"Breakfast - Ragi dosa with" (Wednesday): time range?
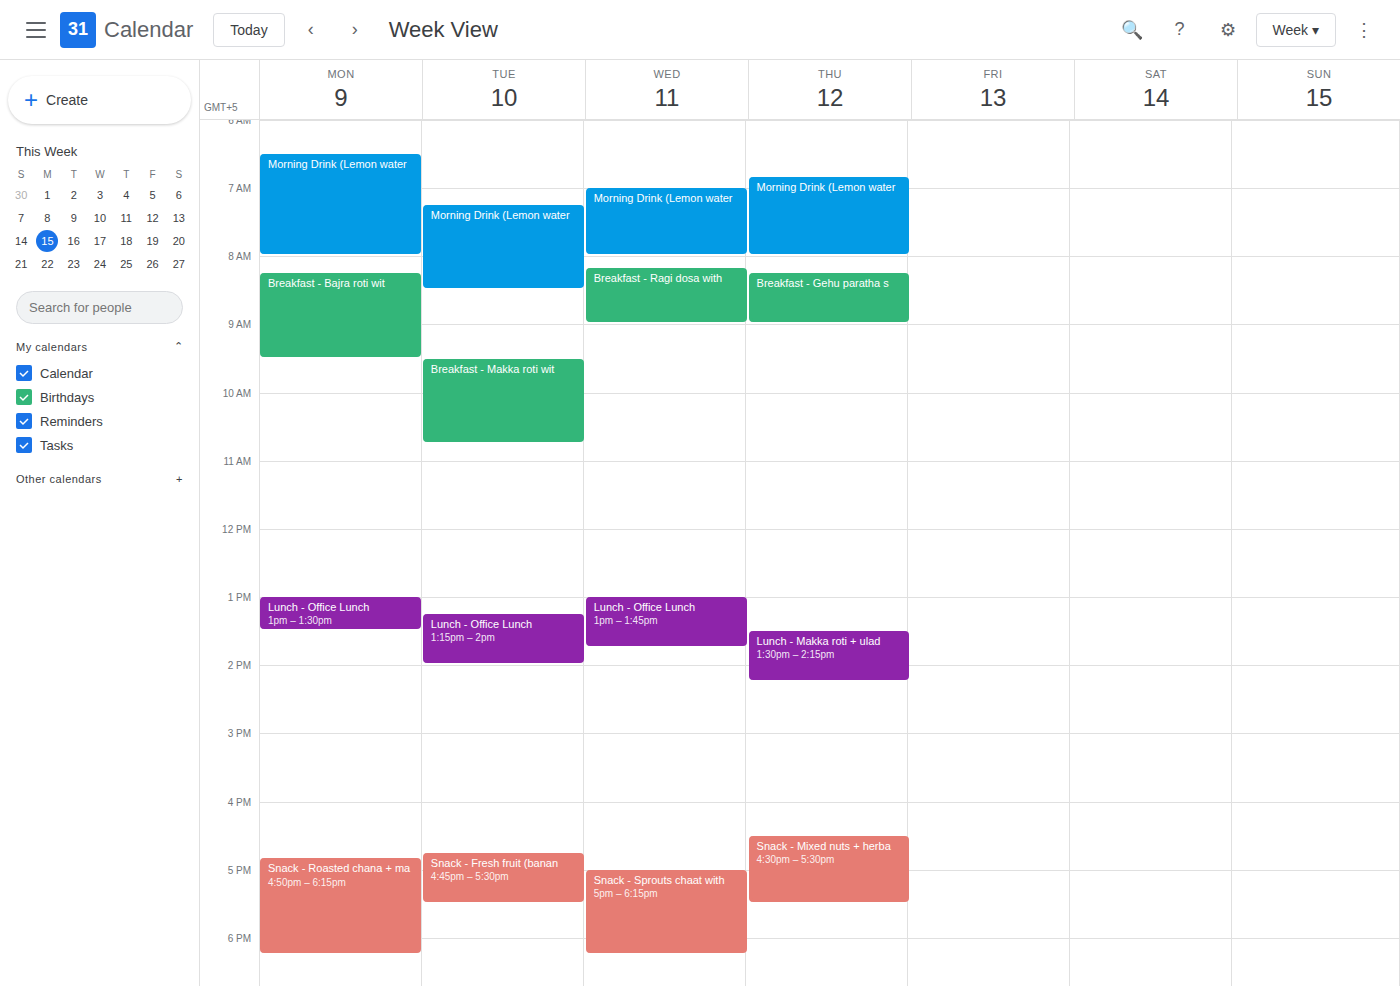
8:10 AM to 9:00 AM